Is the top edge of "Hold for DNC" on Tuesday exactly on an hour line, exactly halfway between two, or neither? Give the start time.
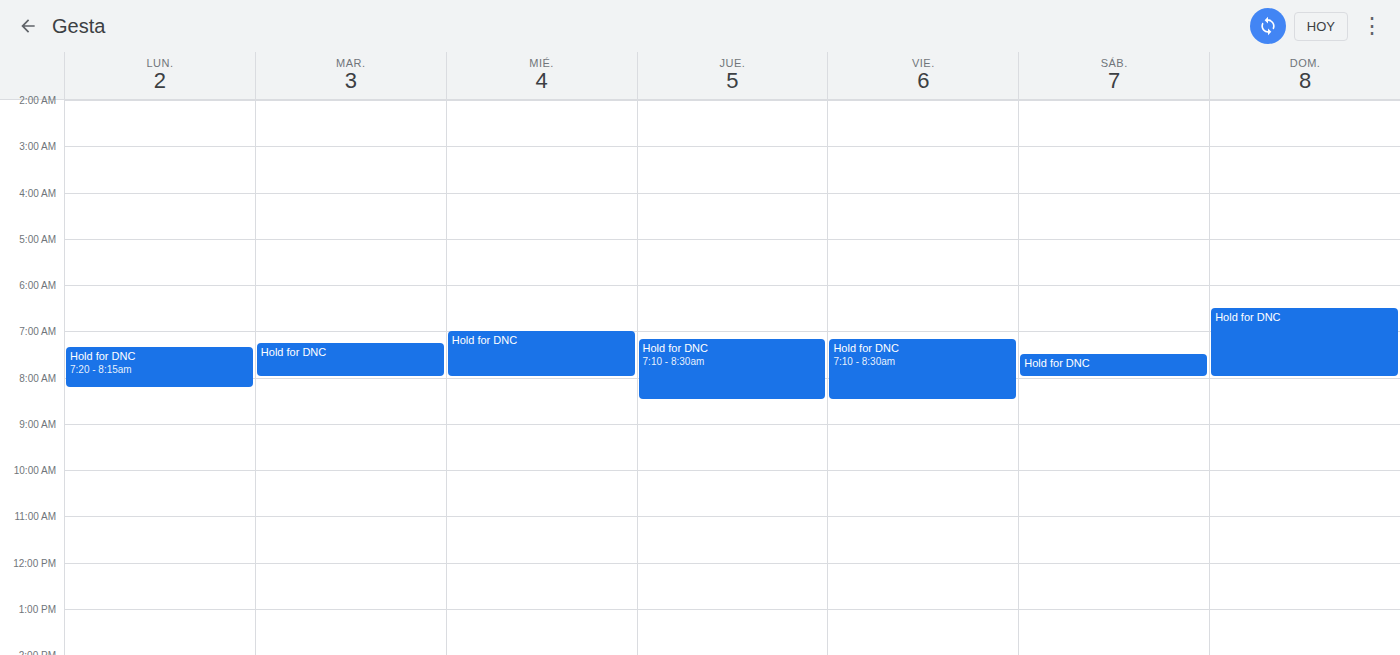
7:15 AM -- neither: a quarter of the way from the 7 AM line to the 8 AM line.